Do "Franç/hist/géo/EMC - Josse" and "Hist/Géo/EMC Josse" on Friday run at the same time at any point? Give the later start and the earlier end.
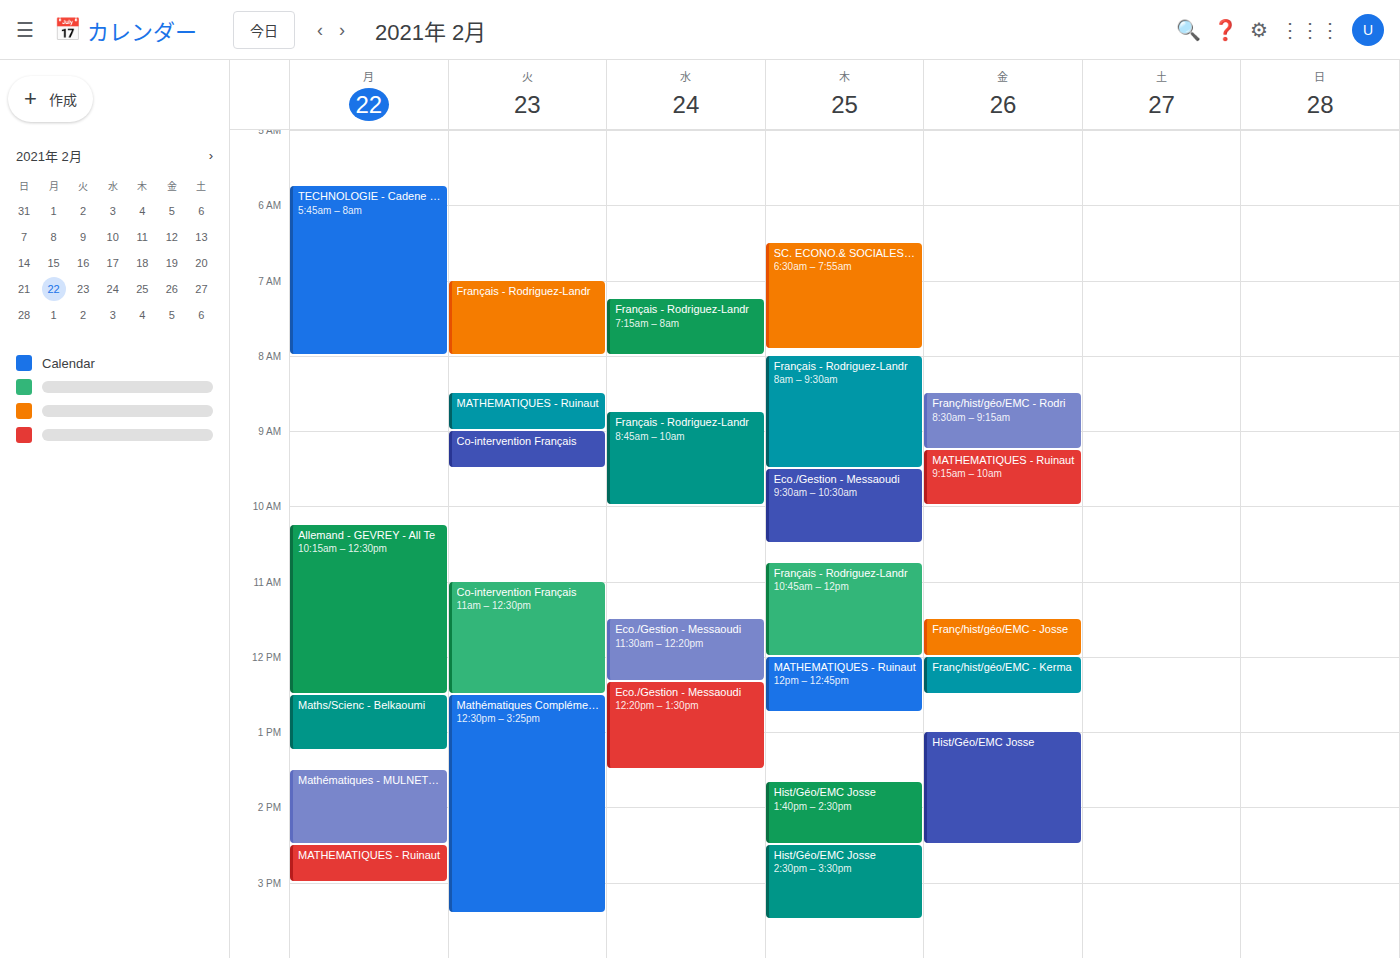
"Franç/hist/géo/EMC - Josse" ends at 12:00 and "Hist/Géo/EMC Josse" starts at 13:00 -- no overlap.